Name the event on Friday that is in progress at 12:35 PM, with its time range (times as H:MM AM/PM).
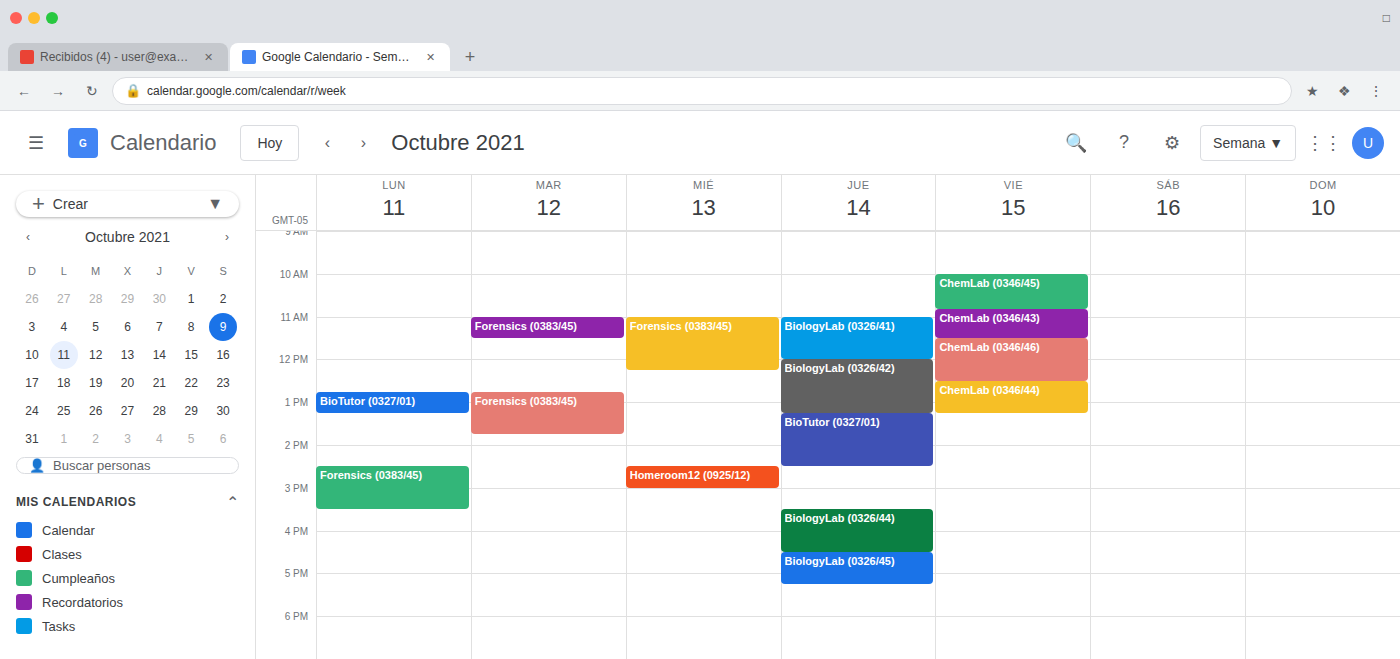
"ChemLab (0346/44)", 12:30 PM to 1:15 PM